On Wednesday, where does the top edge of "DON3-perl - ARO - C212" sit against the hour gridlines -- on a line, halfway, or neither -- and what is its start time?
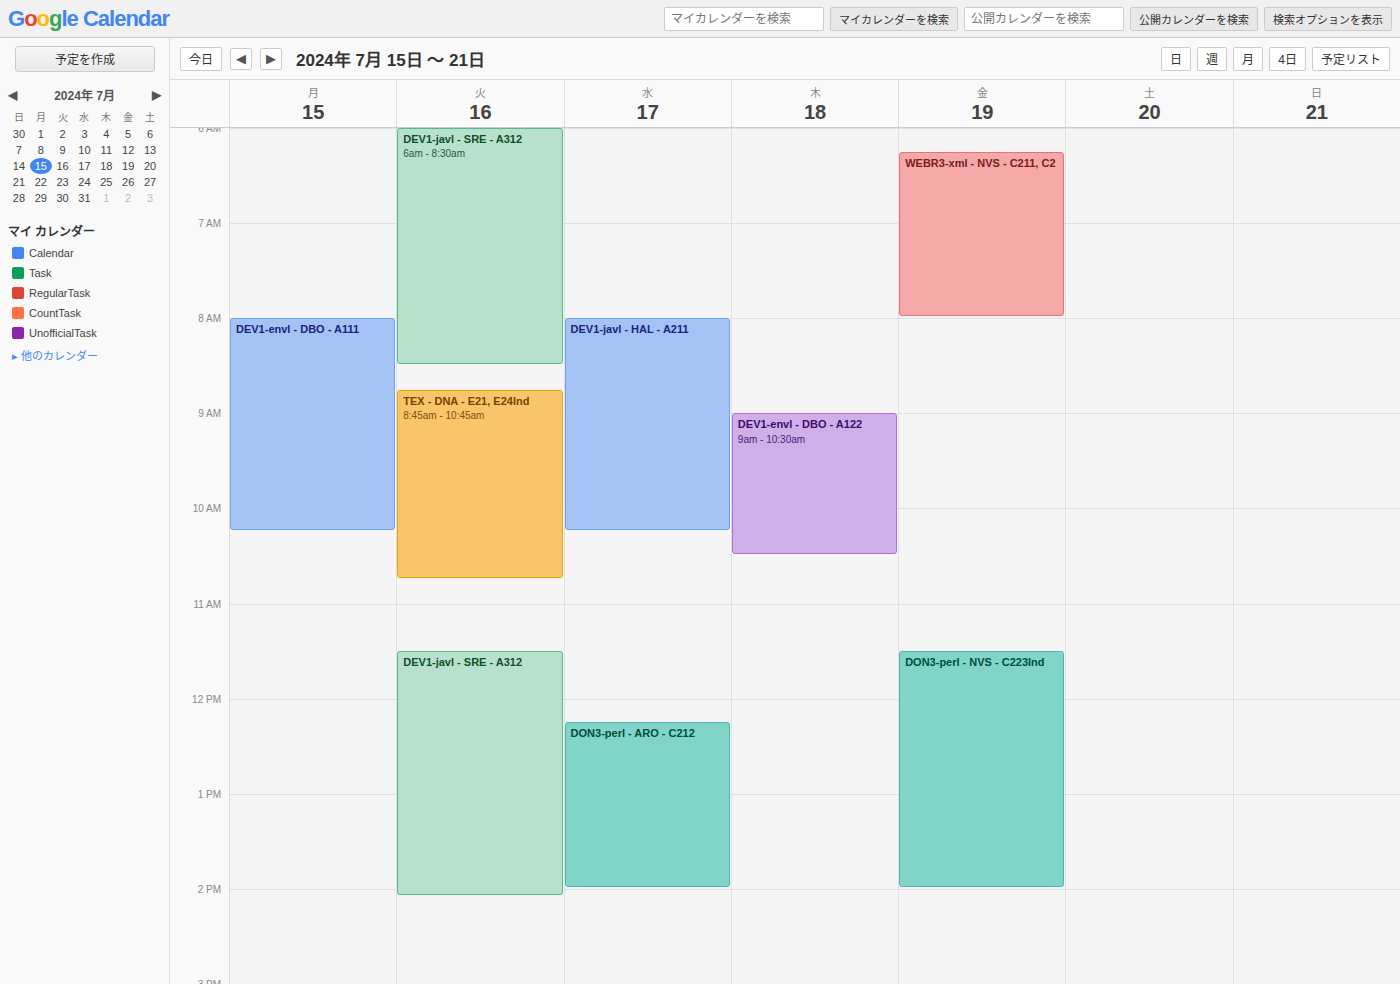
12:15 -- neither: a quarter of the way from the 12:00 line to the 13:00 line.